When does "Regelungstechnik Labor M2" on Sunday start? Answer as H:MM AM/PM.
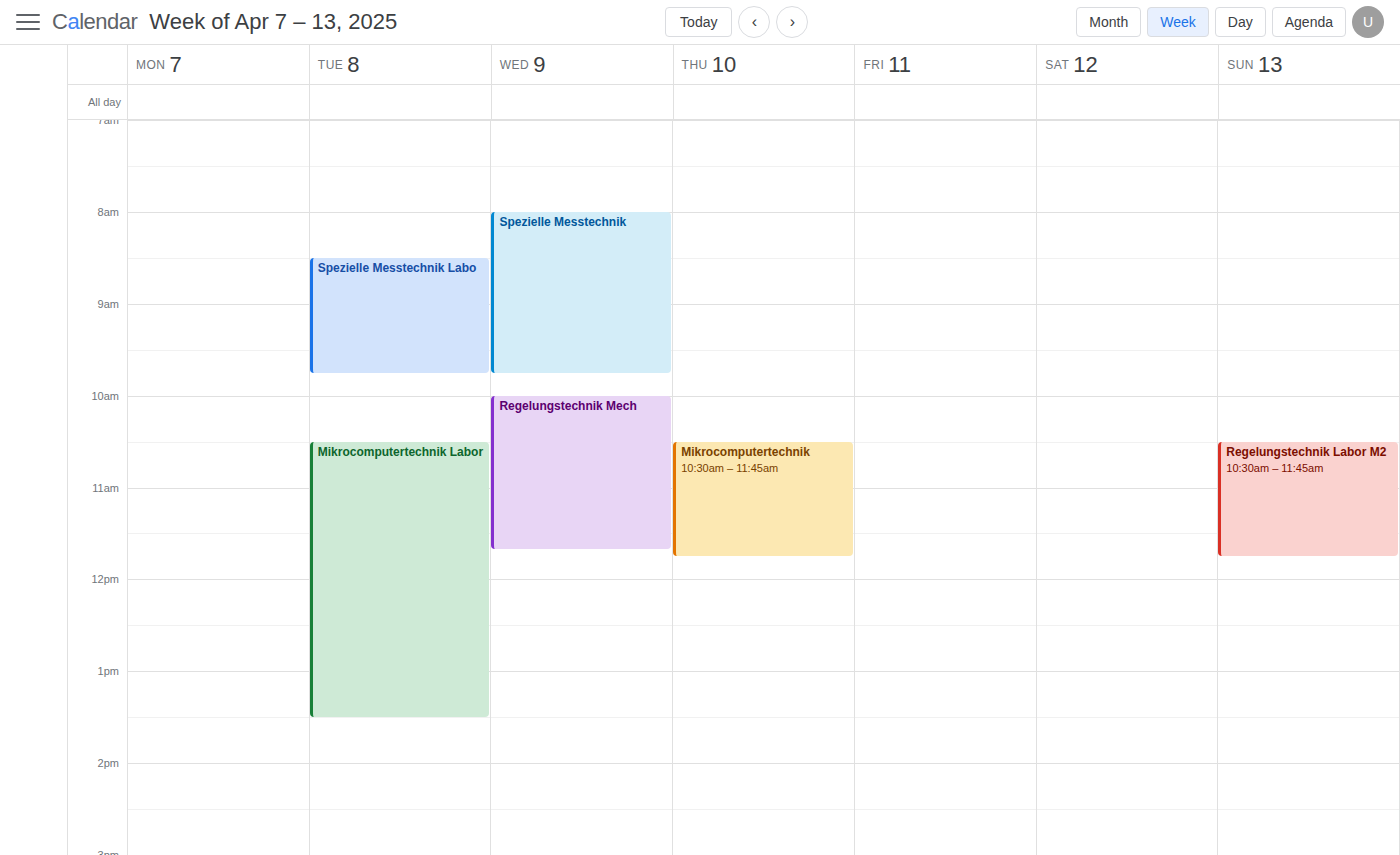
10:30 AM